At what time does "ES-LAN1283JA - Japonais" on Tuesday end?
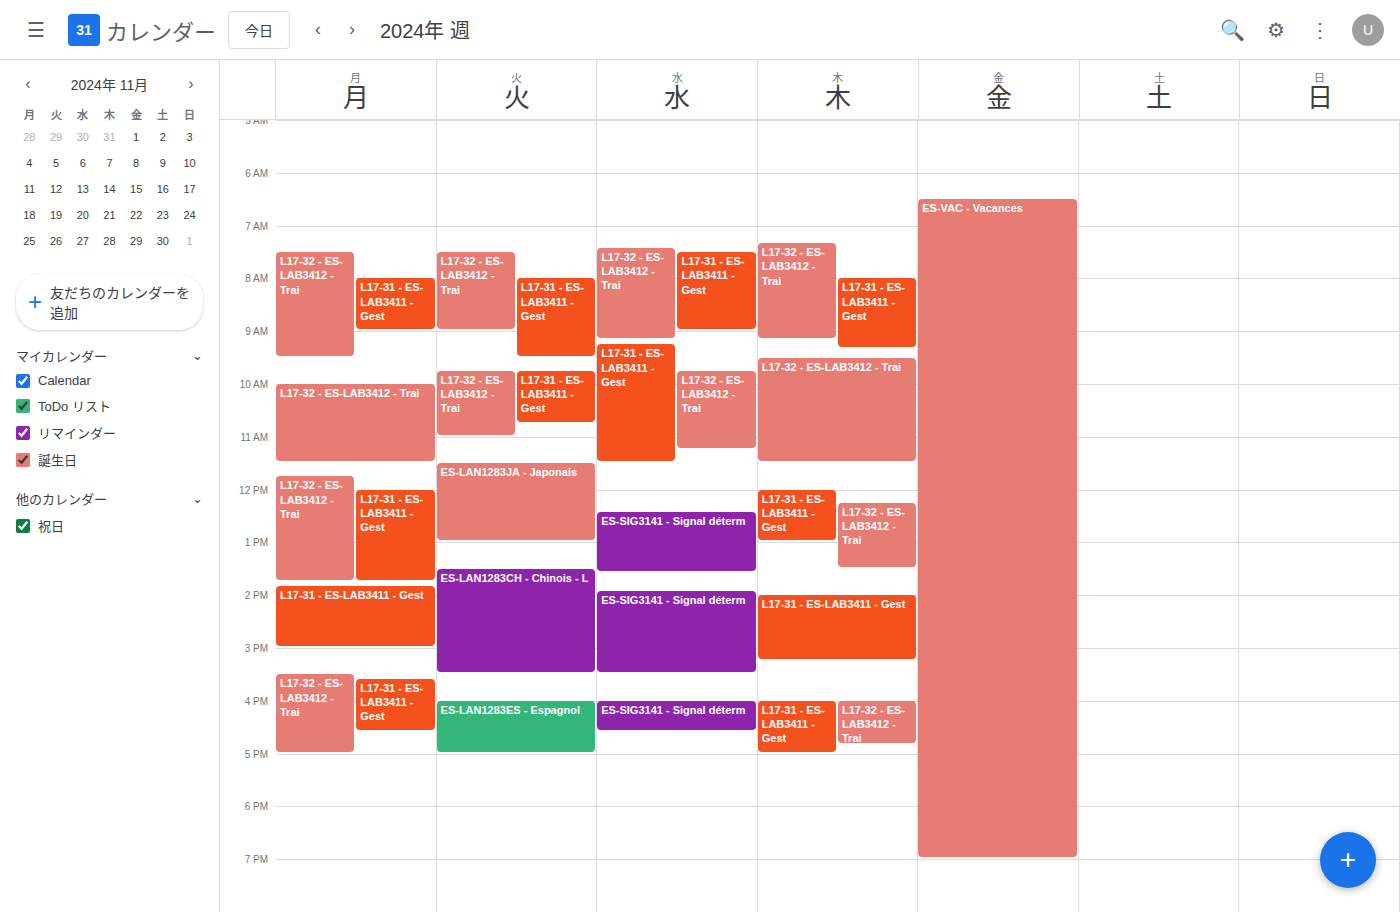
1:00 PM